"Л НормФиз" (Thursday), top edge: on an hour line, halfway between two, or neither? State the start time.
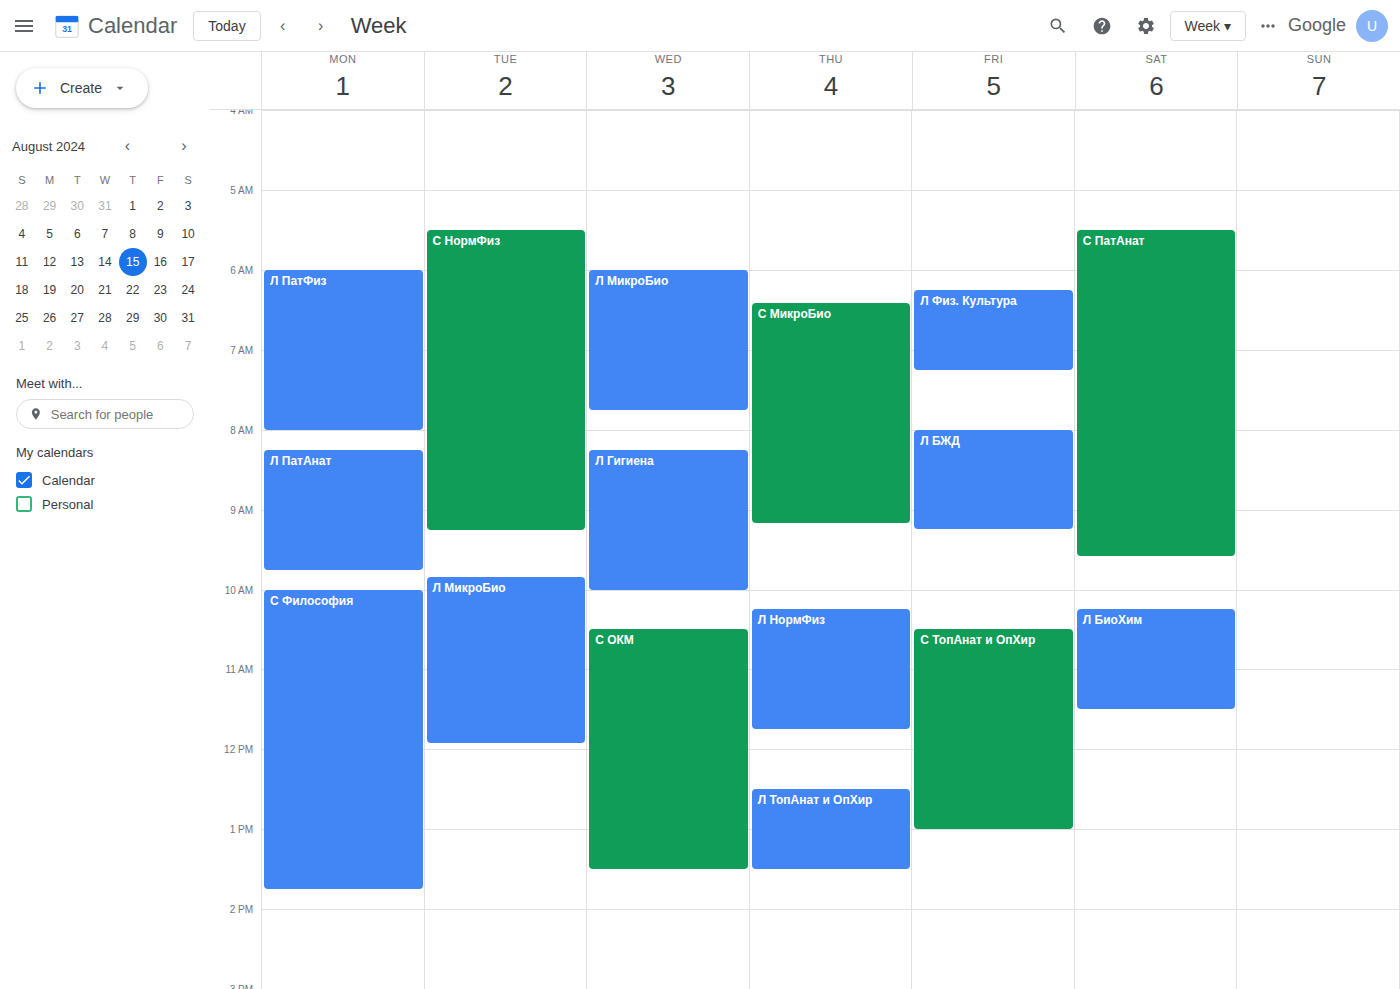
10:15 AM -- neither: a quarter of the way from the 10 AM line to the 11 AM line.